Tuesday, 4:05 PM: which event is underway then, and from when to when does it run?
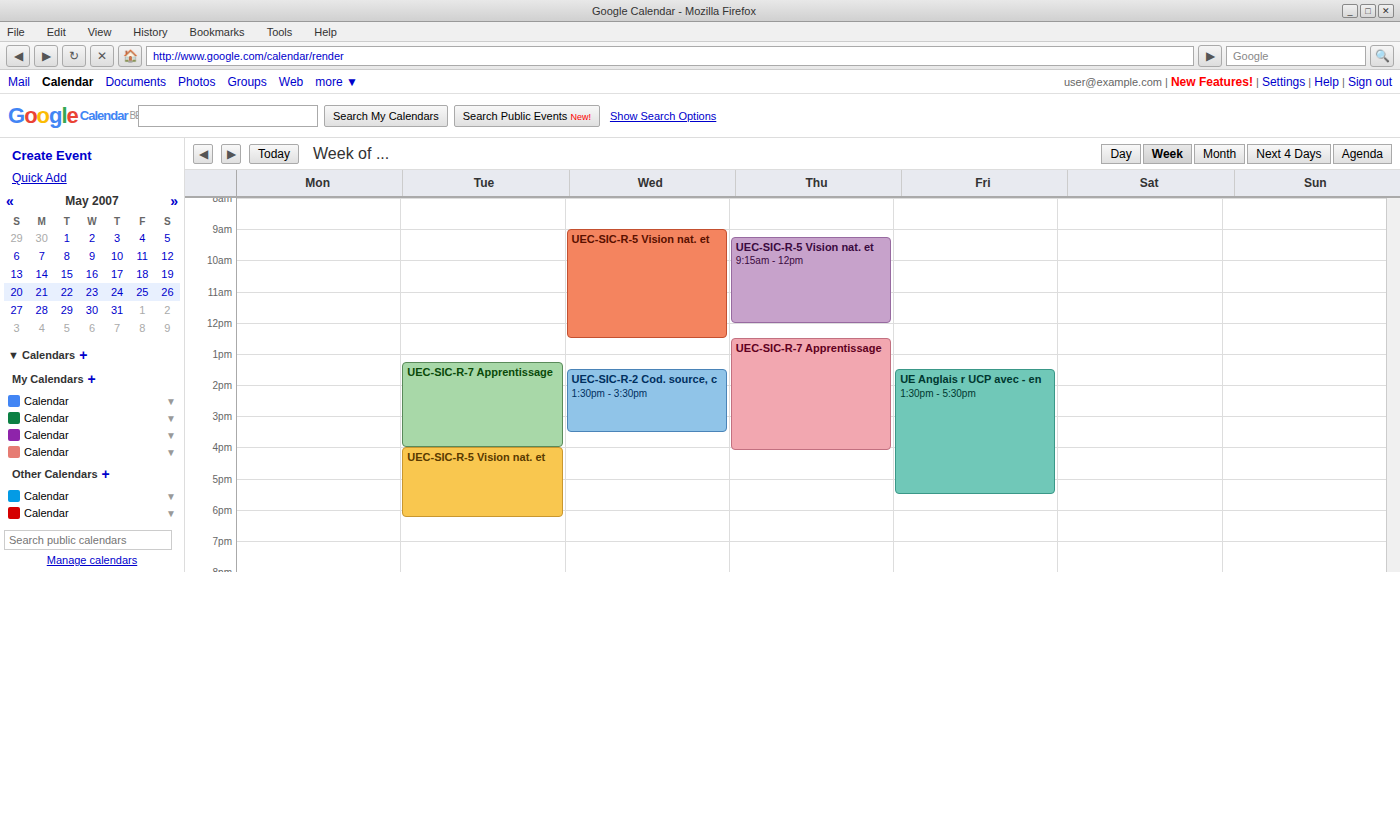
"UEC-SIC-R-5 Vision nat. et", 4:00 PM to 6:15 PM